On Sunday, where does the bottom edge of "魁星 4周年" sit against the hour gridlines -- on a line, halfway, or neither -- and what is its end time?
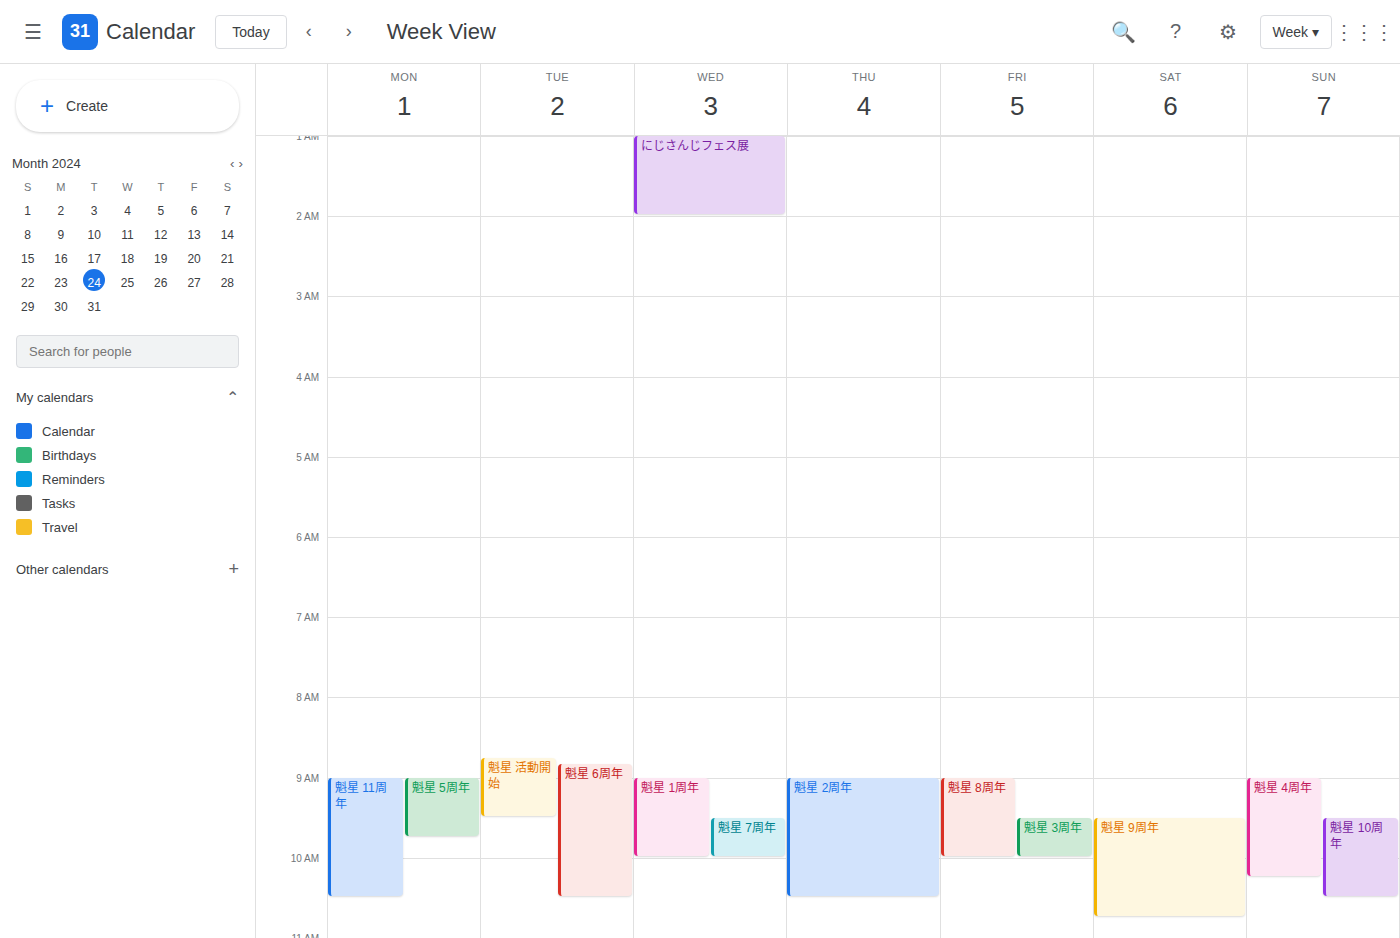
10:15 AM -- neither: a quarter of the way from the 10 AM line to the 11 AM line.